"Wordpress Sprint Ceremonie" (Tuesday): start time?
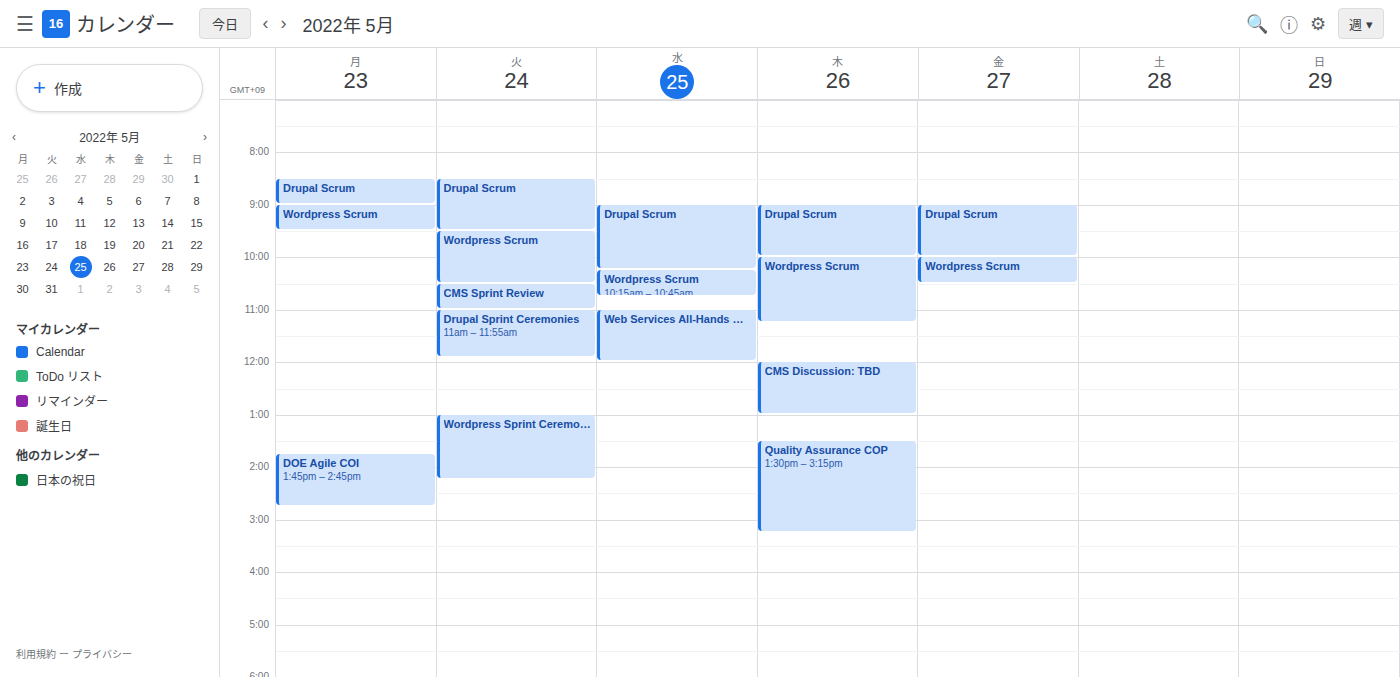
13:00